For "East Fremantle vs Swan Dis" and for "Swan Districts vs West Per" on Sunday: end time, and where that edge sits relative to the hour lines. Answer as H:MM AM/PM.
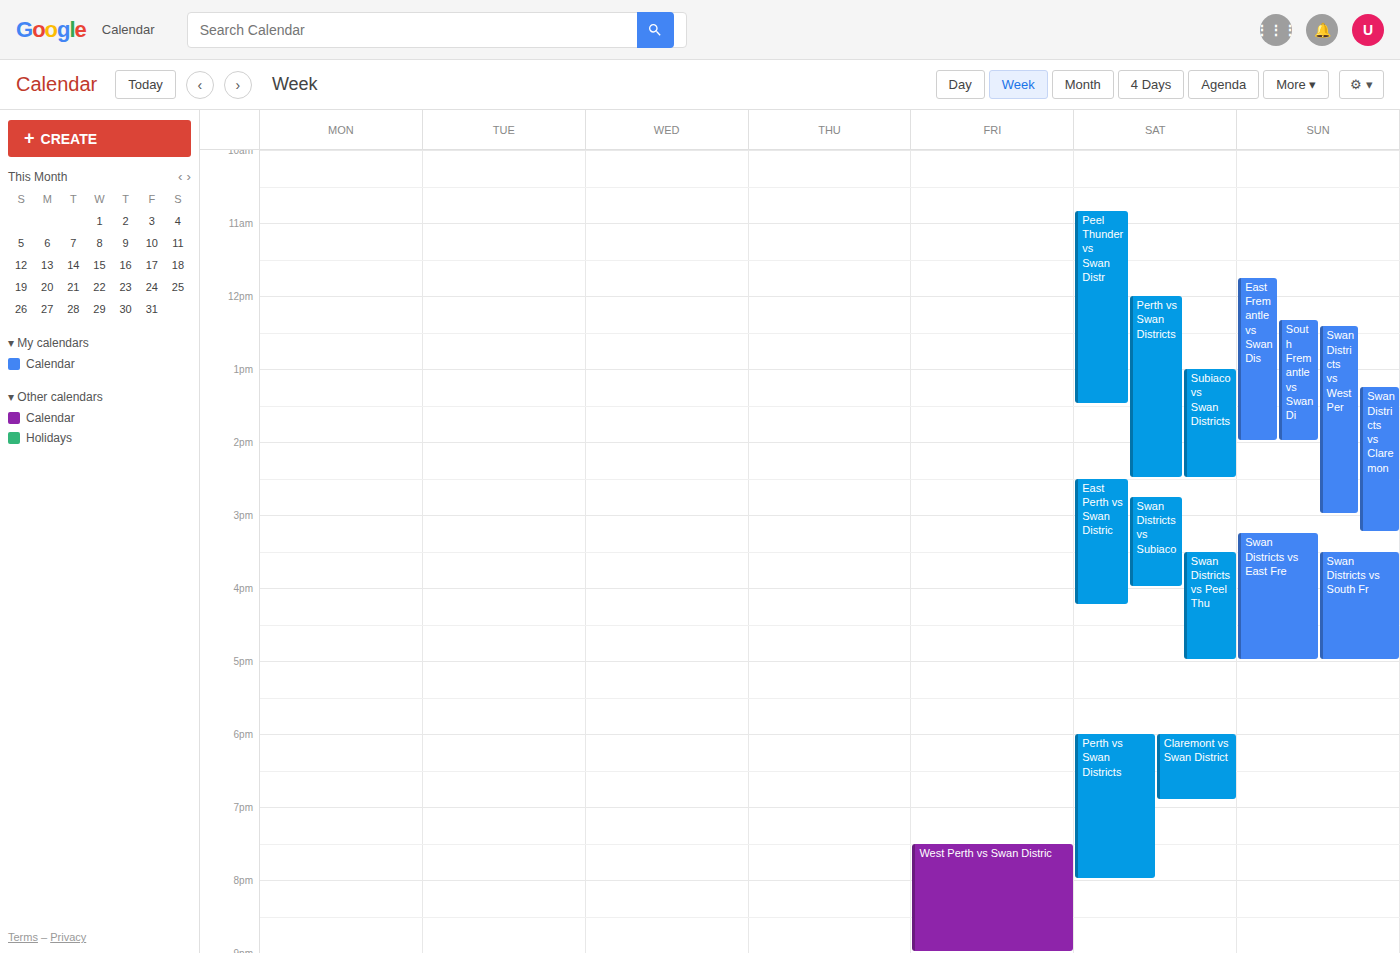
"East Fremantle vs Swan Dis": 2:00 PM, exactly on the 2 PM line. "Swan Districts vs West Per": 3:00 PM, exactly on the 3 PM line.